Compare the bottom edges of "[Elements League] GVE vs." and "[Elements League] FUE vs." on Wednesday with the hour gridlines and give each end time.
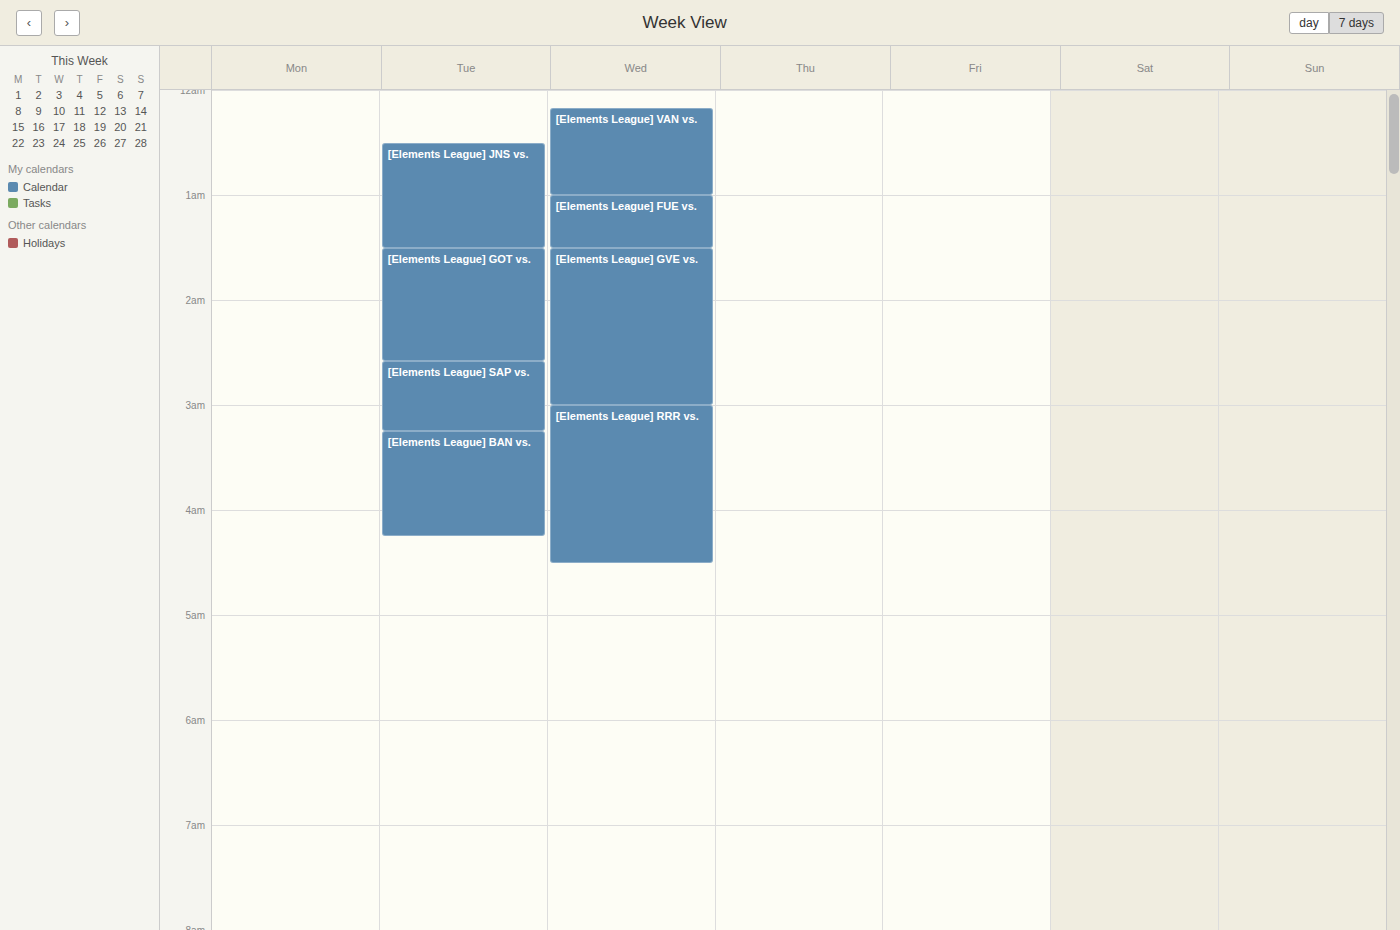
"[Elements League] GVE vs.": 3:00 AM, exactly on the 3 AM line. "[Elements League] FUE vs.": 1:30 AM, halfway between the 1 AM and 2 AM lines.